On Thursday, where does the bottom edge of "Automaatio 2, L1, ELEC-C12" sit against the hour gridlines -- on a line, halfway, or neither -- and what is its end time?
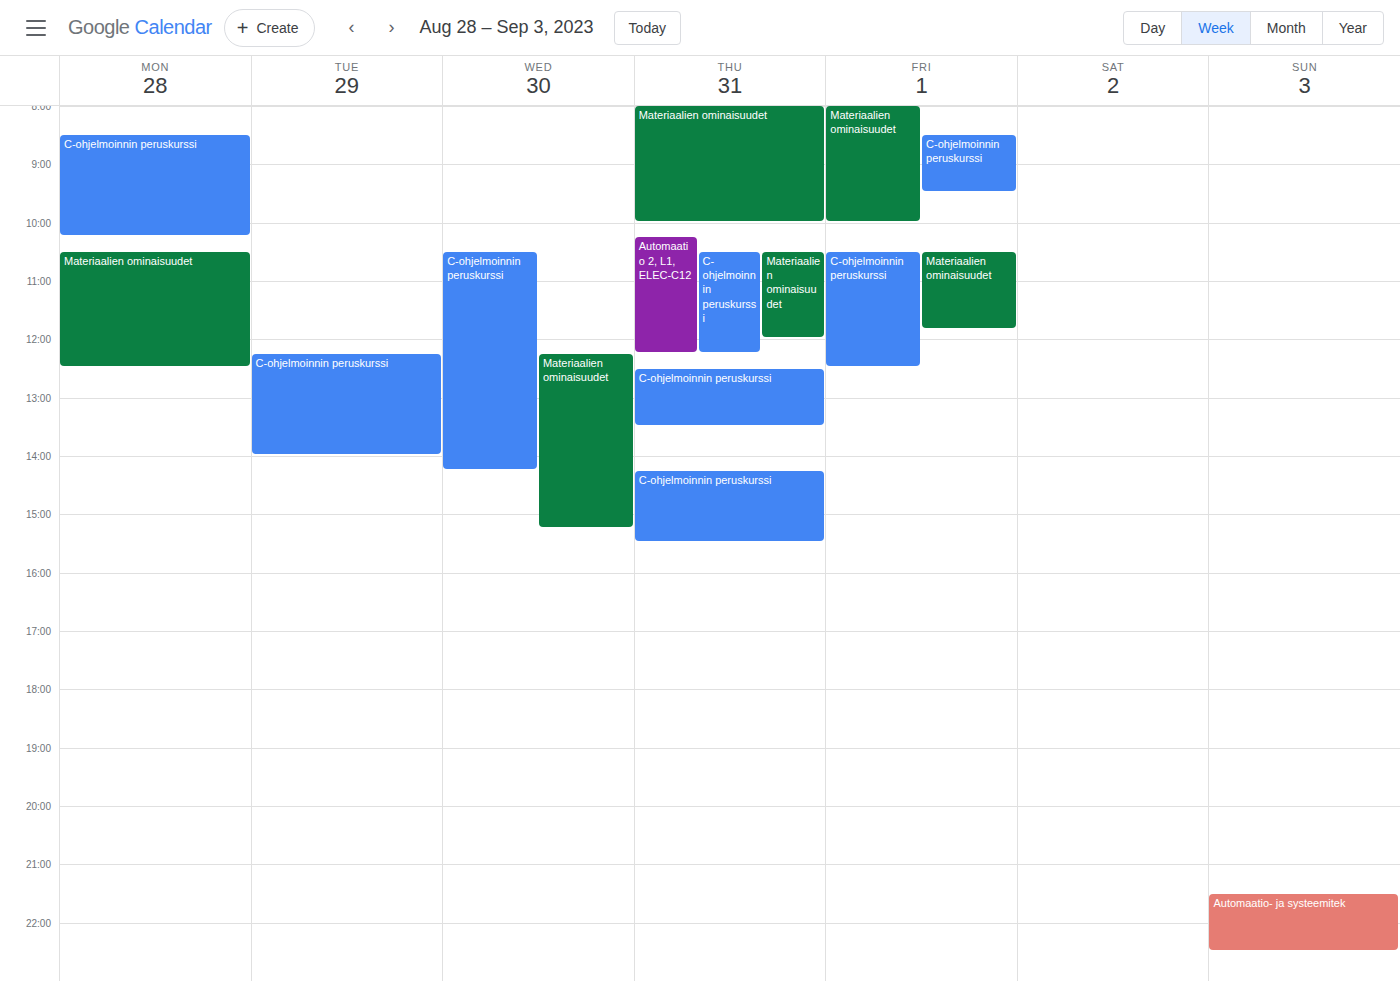
12:15 PM -- neither: a quarter of the way from the 12 PM line to the 1 PM line.